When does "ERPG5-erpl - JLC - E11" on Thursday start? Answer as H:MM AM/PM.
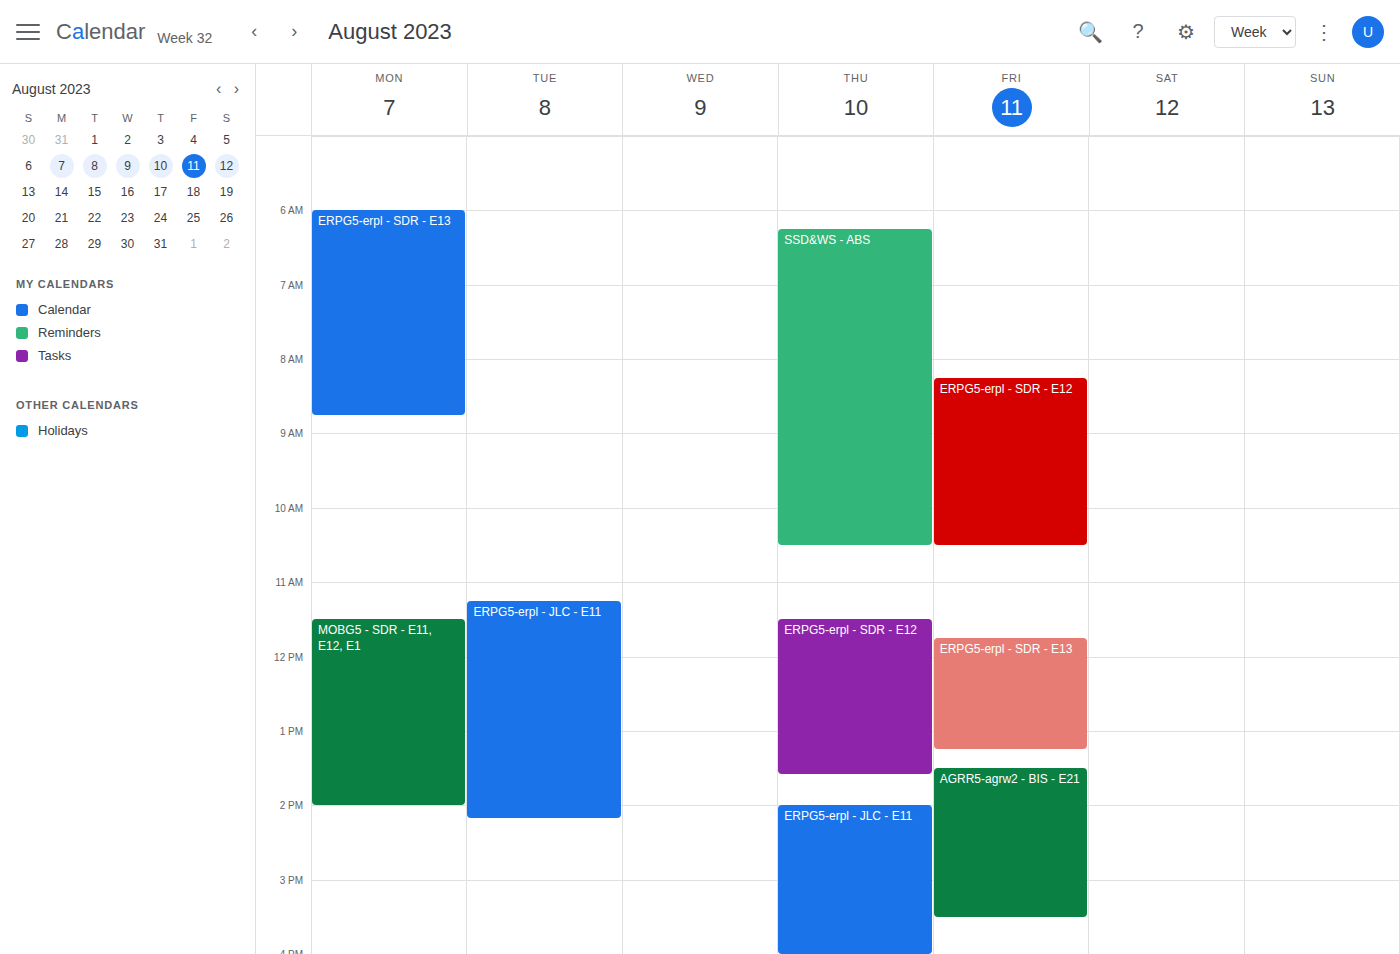
2:00 PM